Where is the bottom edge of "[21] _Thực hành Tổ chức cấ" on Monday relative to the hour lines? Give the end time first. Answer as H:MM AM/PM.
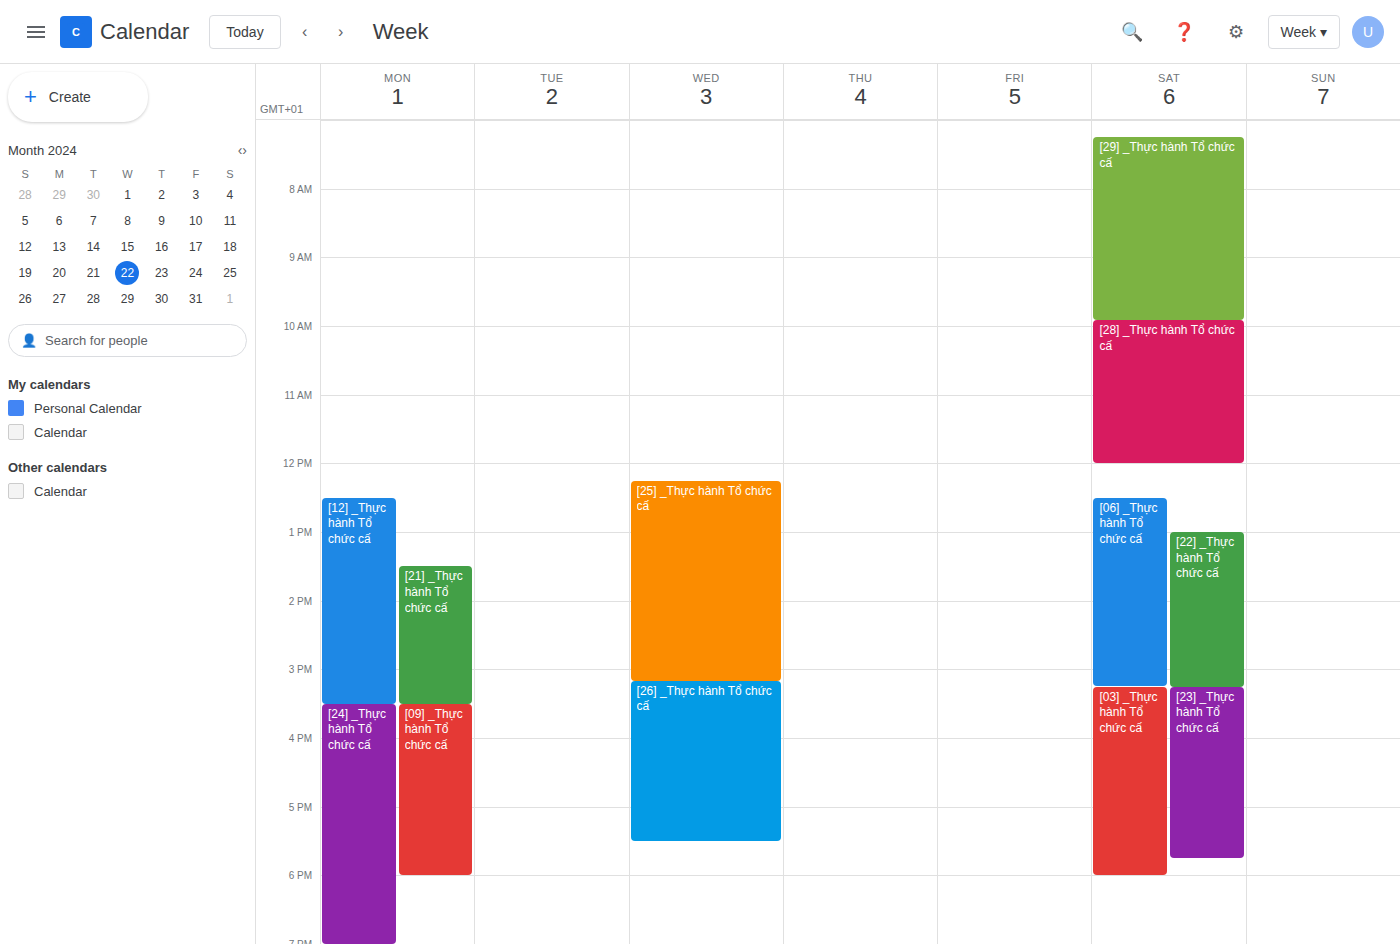
3:30 PM -- halfway between the 3 PM and 4 PM lines.